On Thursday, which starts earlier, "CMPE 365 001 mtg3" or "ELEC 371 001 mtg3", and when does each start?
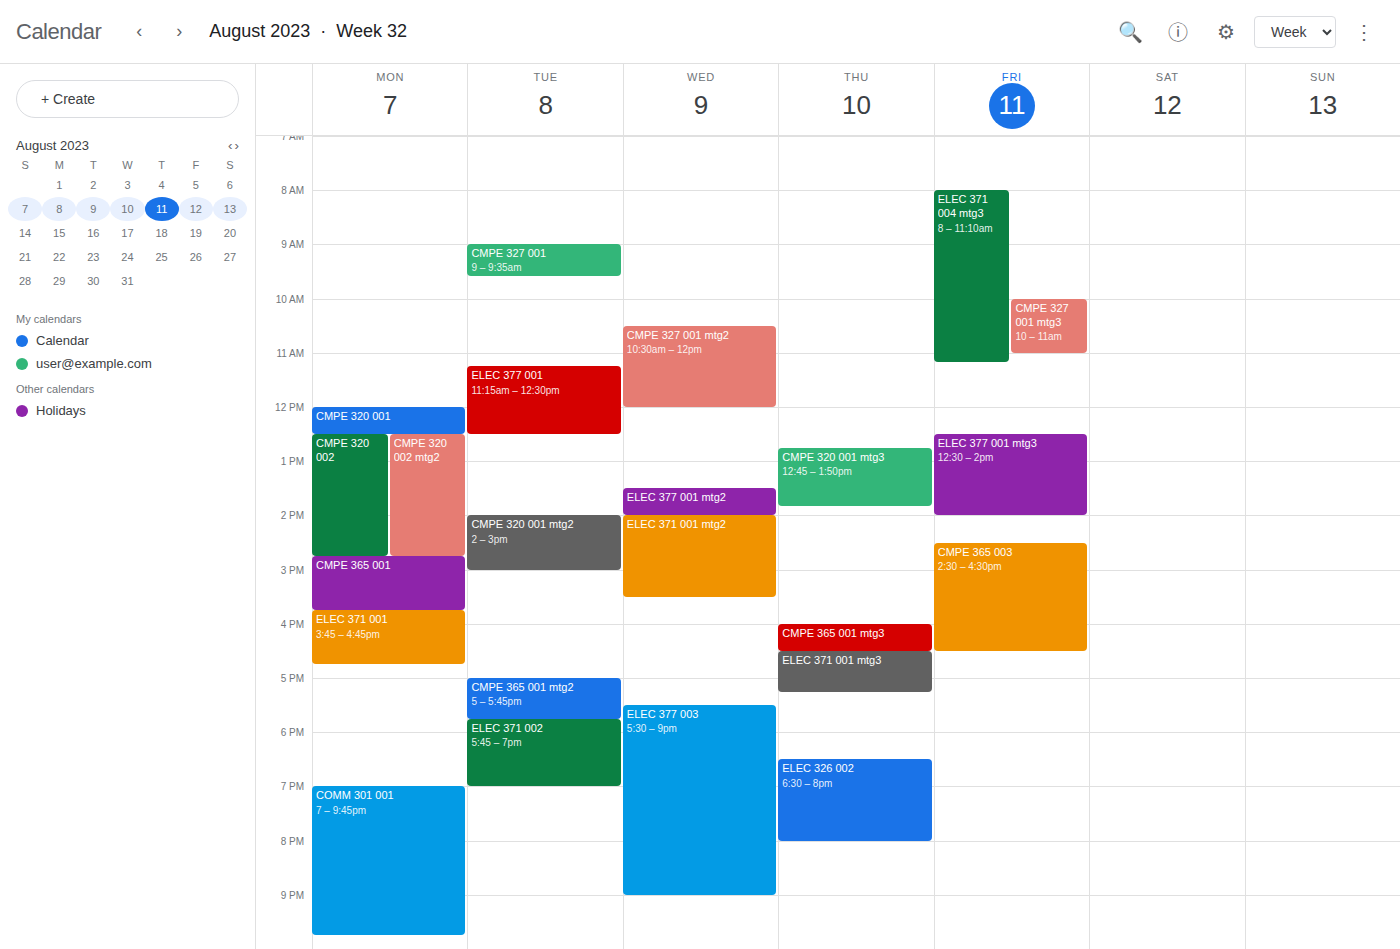
"CMPE 365 001 mtg3" 4:00 PM; "ELEC 371 001 mtg3" 4:30 PM.